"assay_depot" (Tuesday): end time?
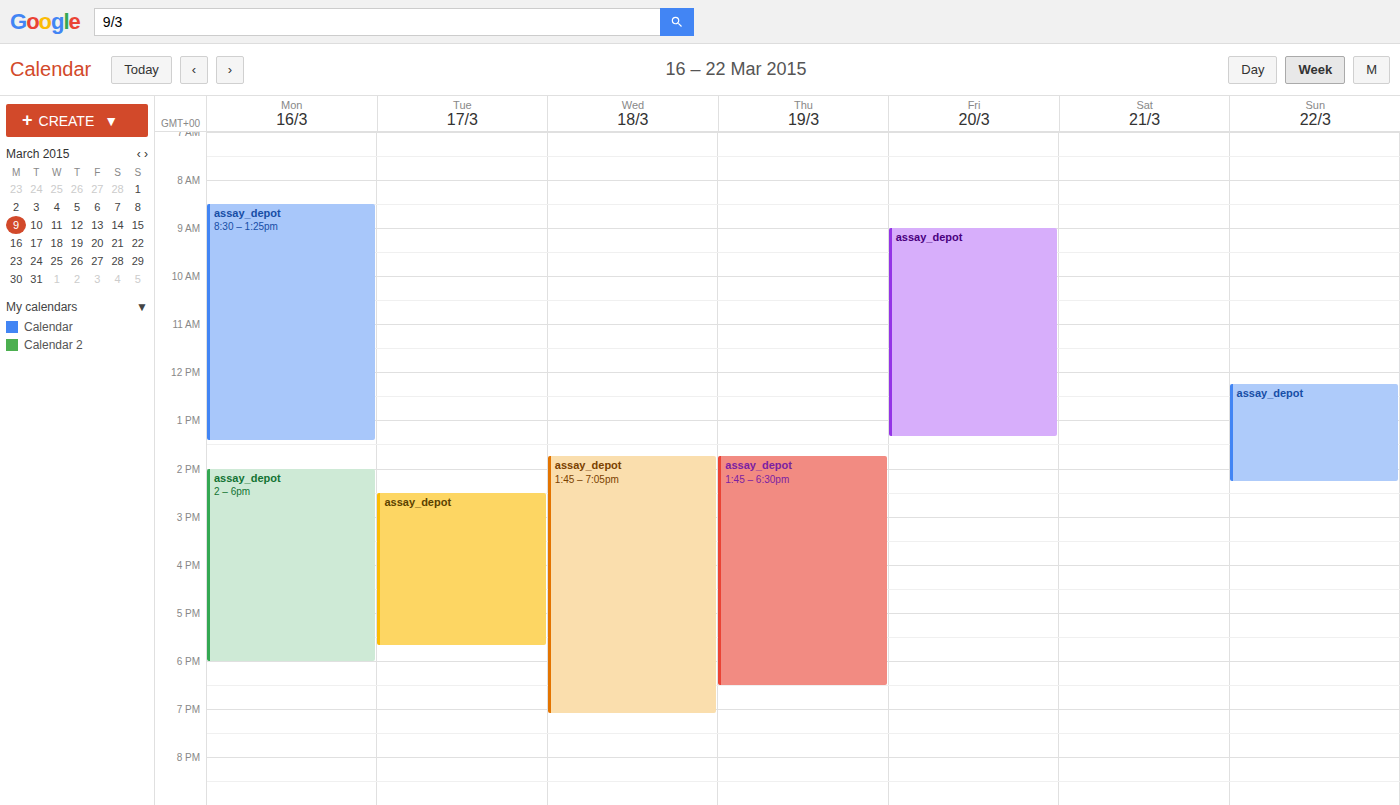
17:40